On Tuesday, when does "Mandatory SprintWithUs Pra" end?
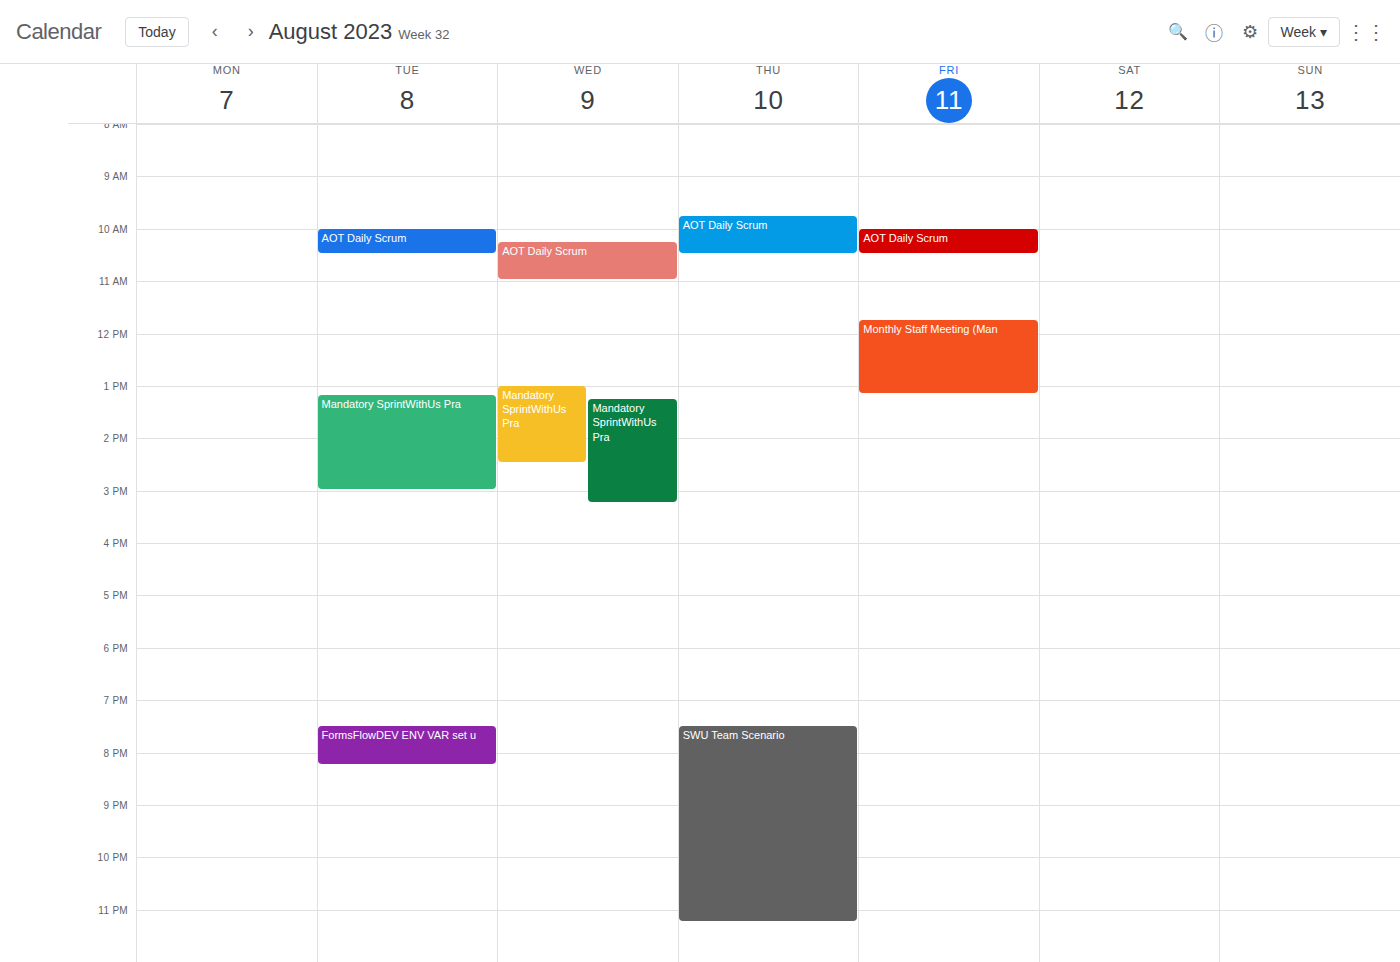
3:00 PM